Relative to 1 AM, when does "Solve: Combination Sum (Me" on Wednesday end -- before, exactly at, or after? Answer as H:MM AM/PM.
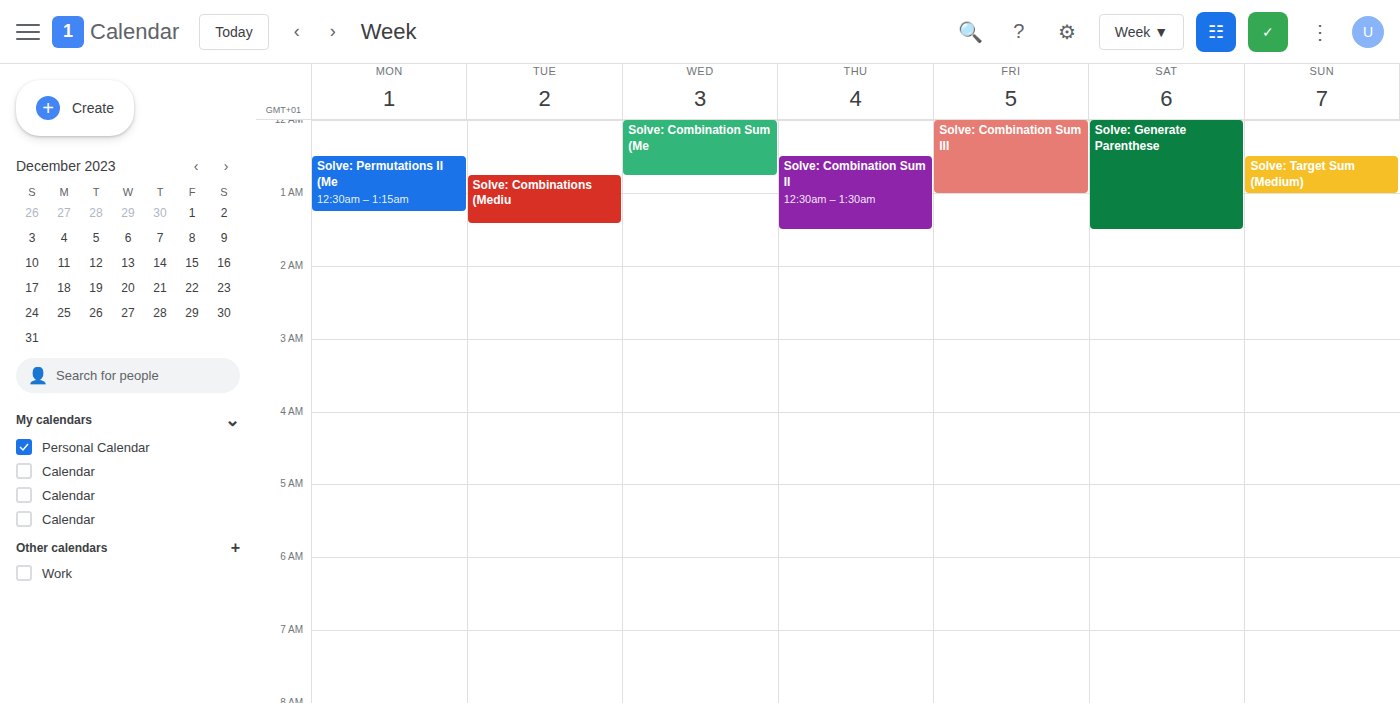
12:45 AM -- before 1 AM, 15 minutes above the 1 AM line.